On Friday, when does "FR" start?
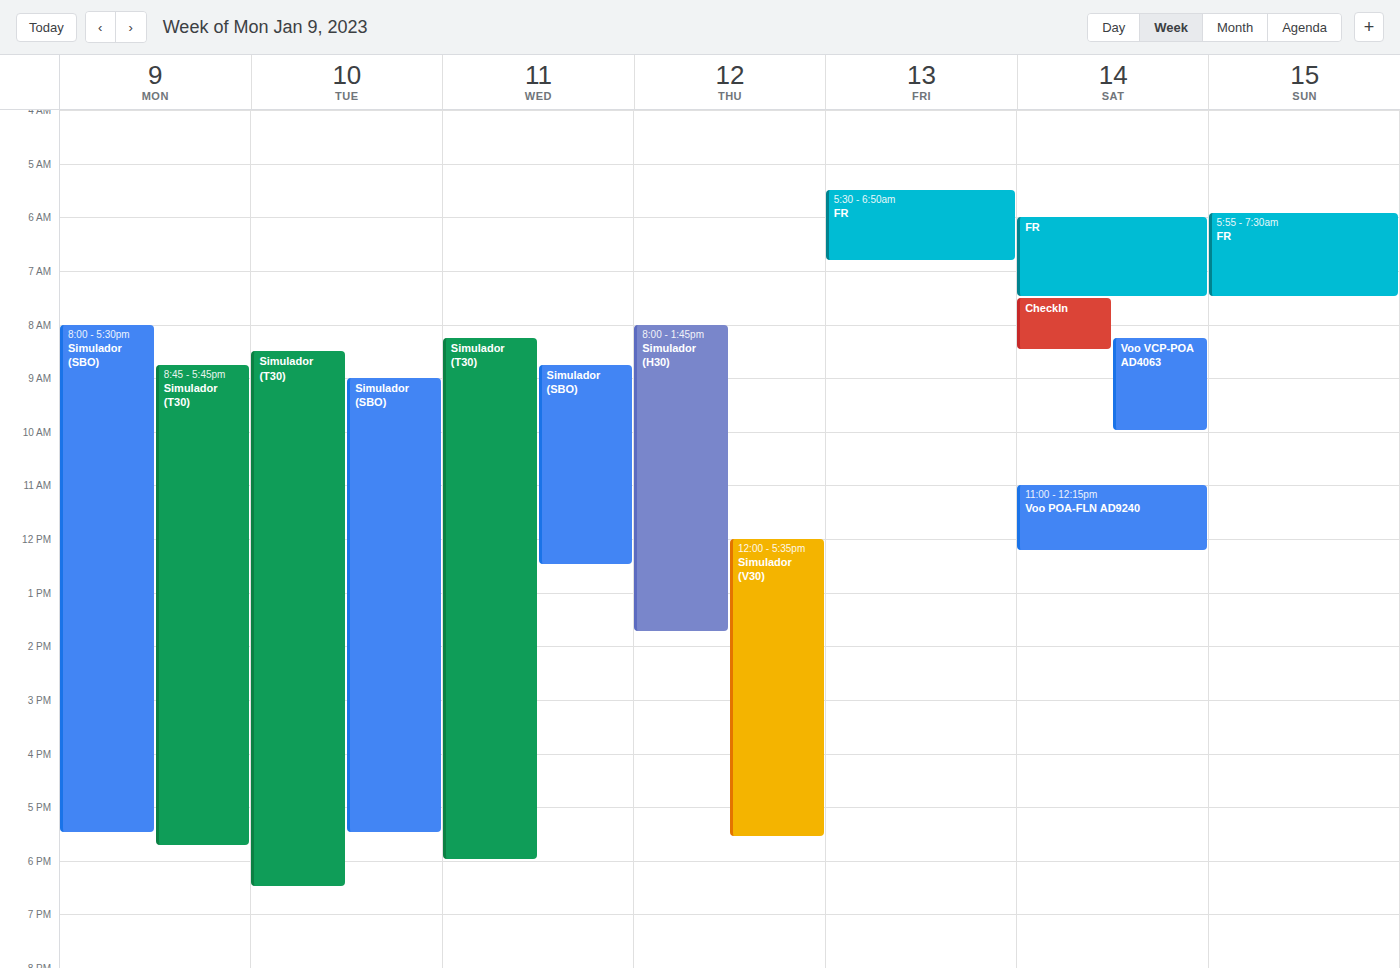
5:30 AM